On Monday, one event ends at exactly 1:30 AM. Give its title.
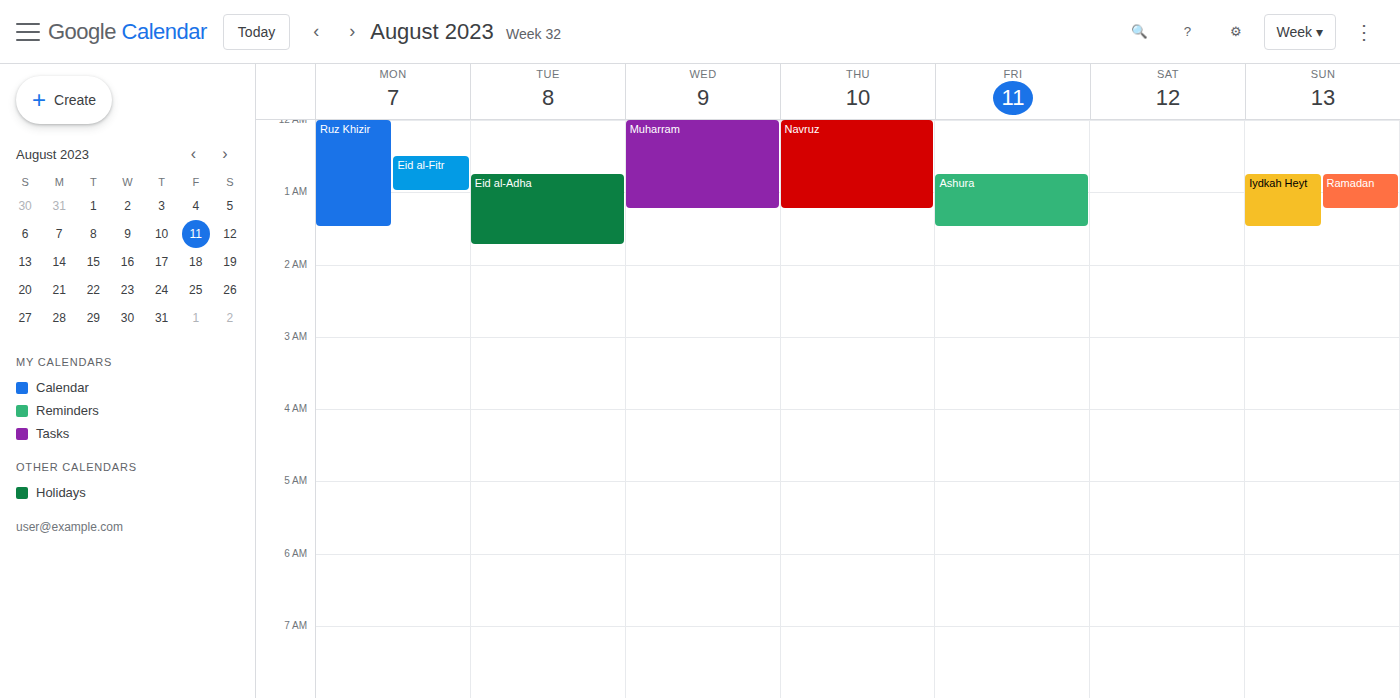
"Ruz Khizir"